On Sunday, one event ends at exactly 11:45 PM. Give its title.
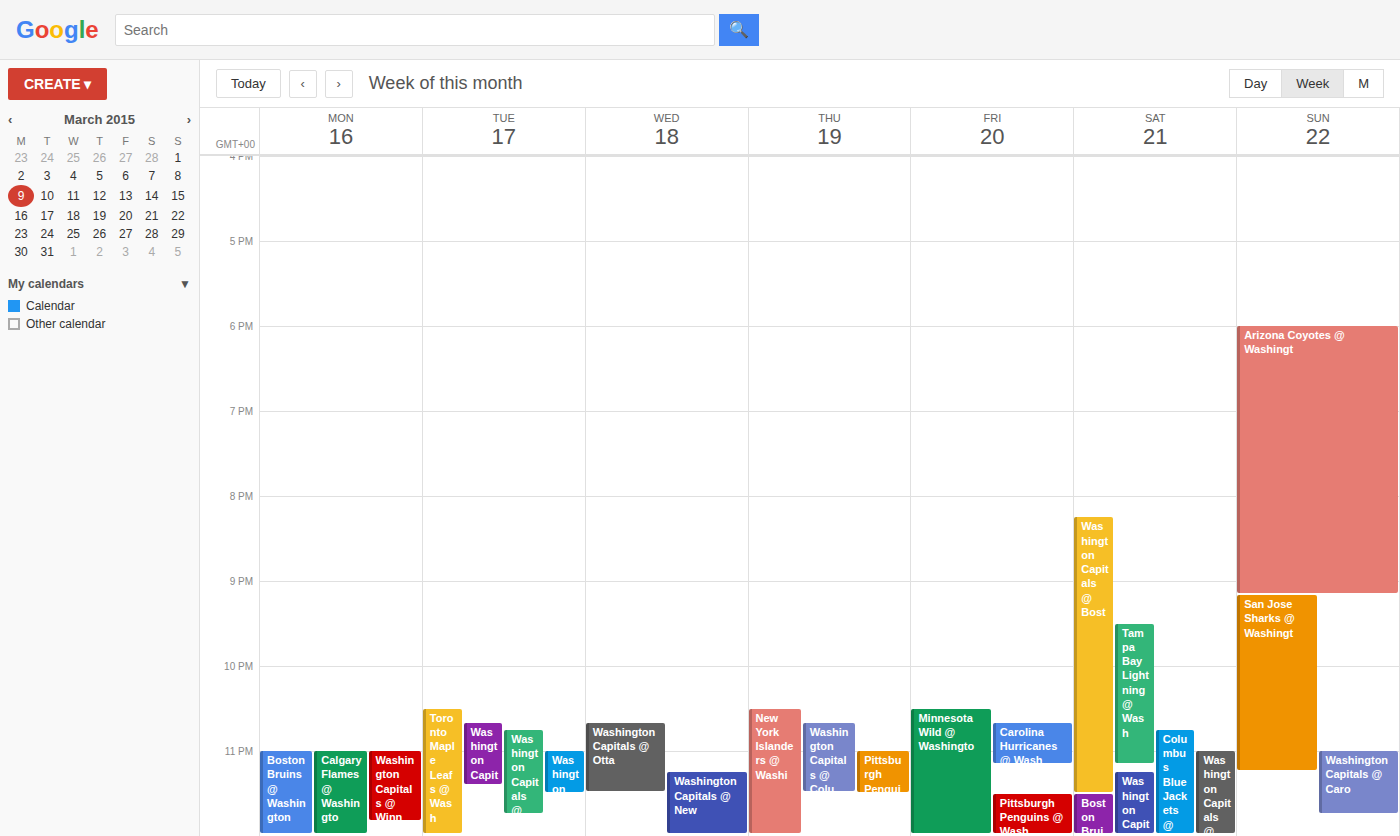
"Washington Capitals @ Caro"